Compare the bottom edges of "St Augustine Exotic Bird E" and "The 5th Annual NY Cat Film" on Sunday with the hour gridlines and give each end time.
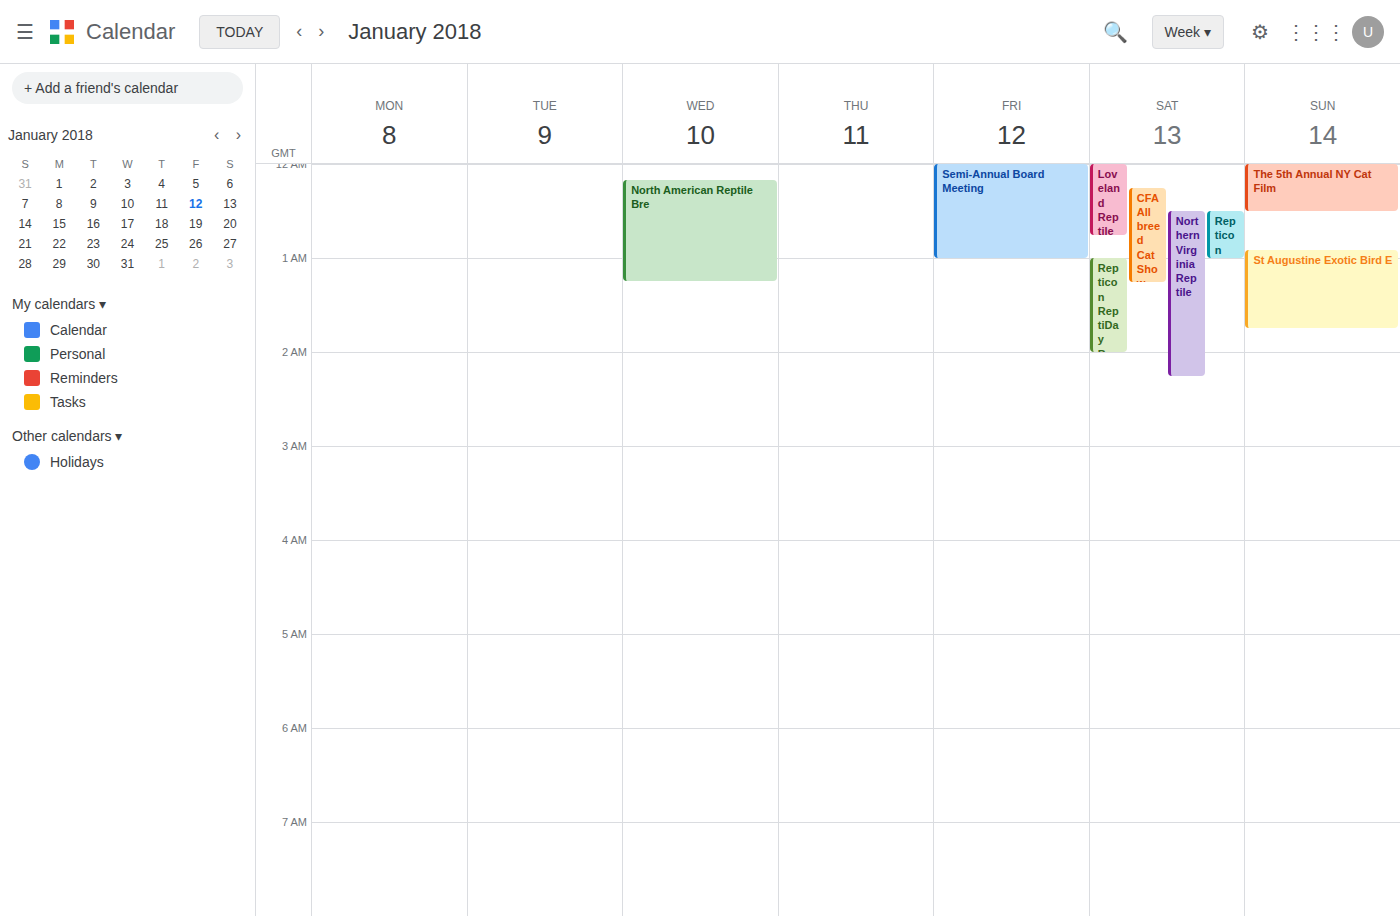
"St Augustine Exotic Bird E": 1:45 AM, neither: three quarters of the way from the 1 AM line to the 2 AM line. "The 5th Annual NY Cat Film": 12:30 AM, halfway between the 12 AM and 1 AM lines.